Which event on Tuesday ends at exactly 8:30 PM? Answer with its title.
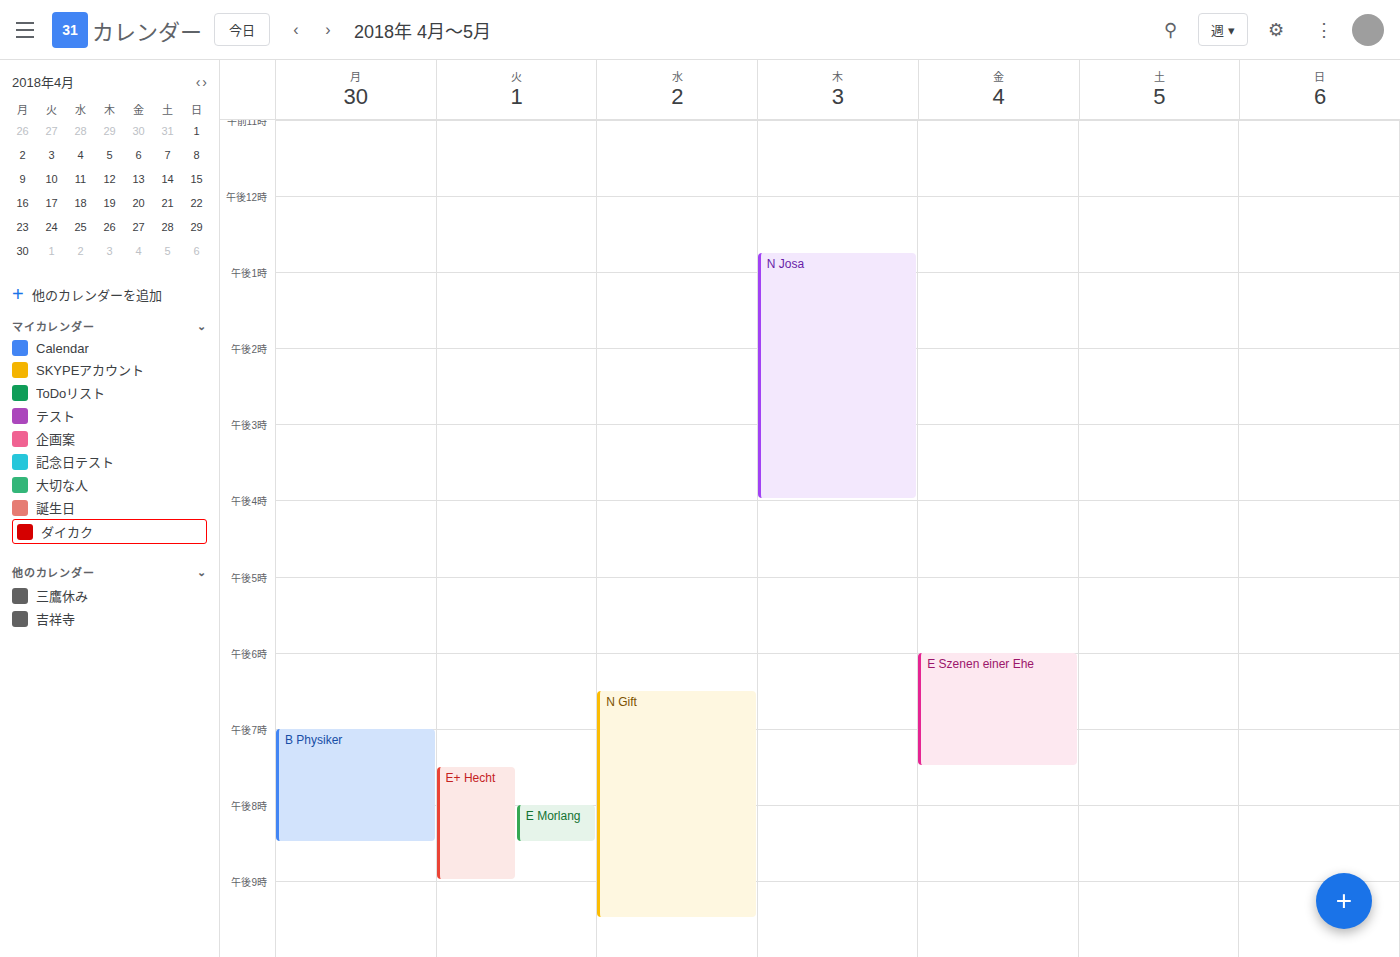
"E Morlang"